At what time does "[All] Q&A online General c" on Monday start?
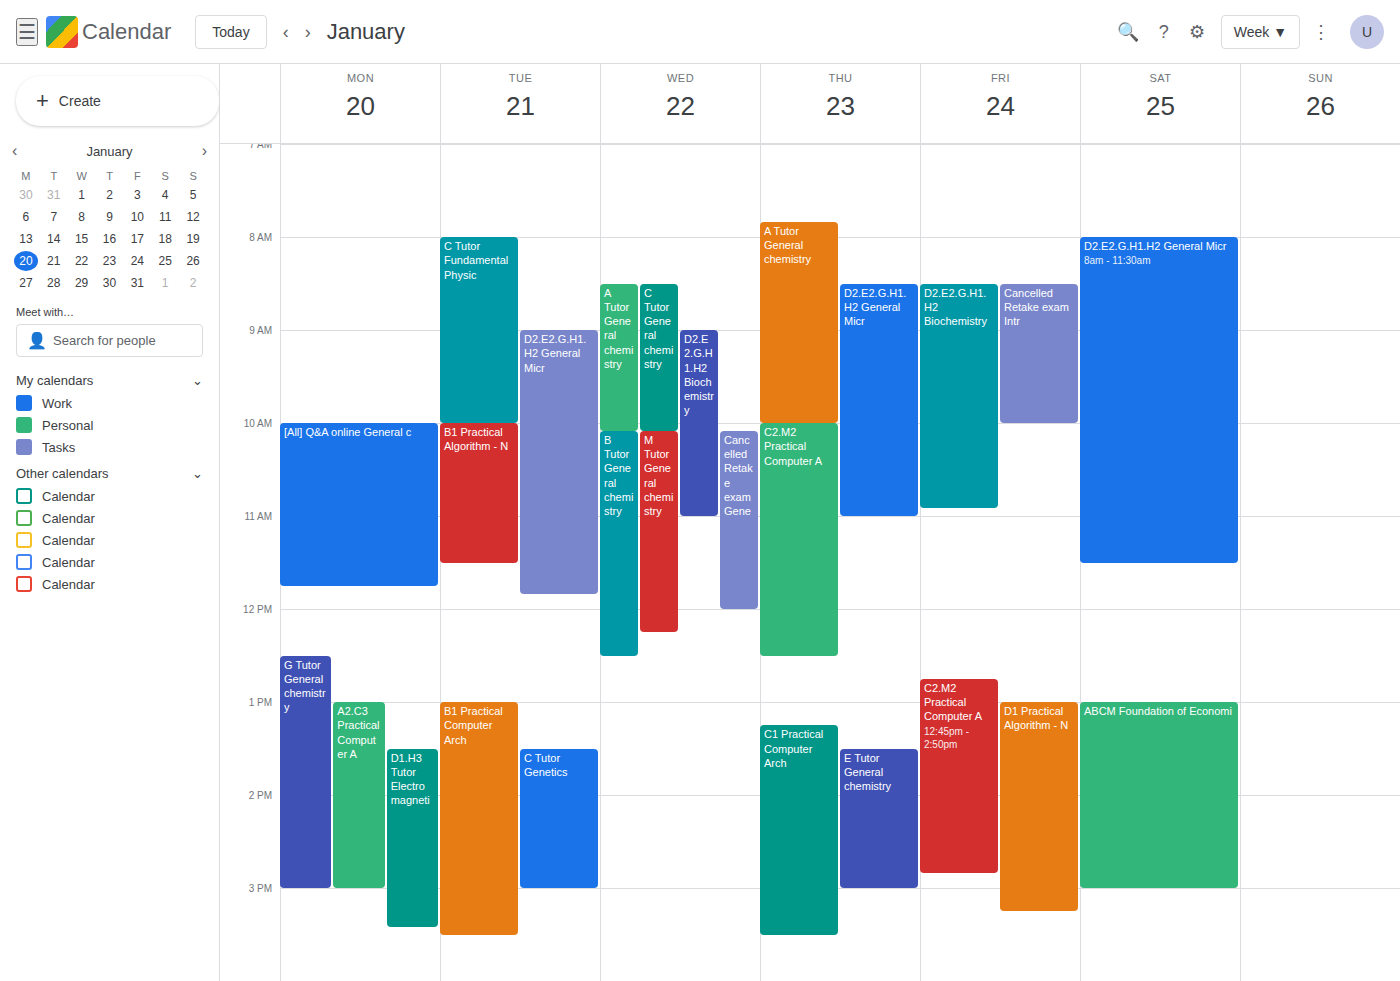
10:00 AM